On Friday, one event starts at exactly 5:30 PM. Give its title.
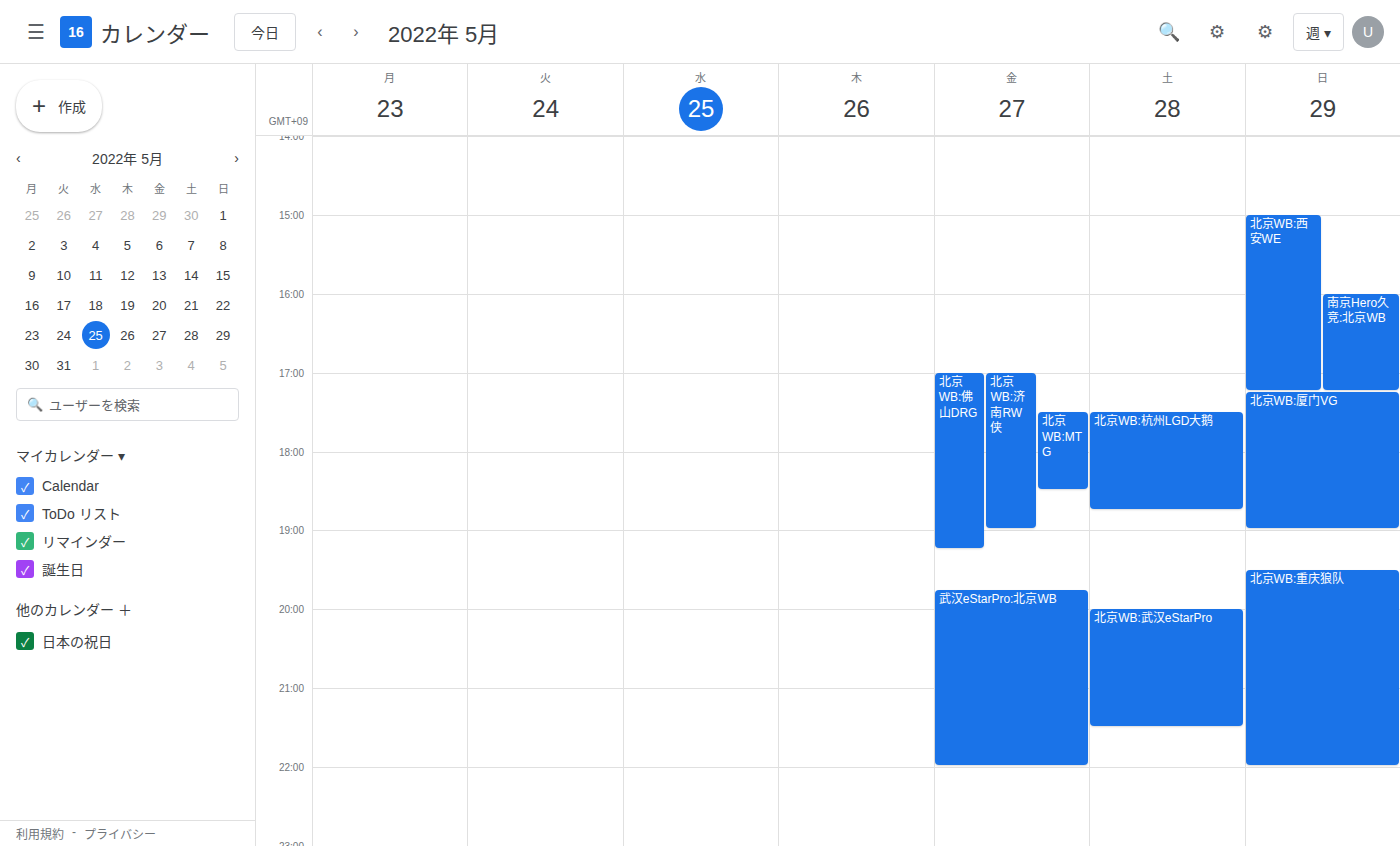
"北京WB:MTG"